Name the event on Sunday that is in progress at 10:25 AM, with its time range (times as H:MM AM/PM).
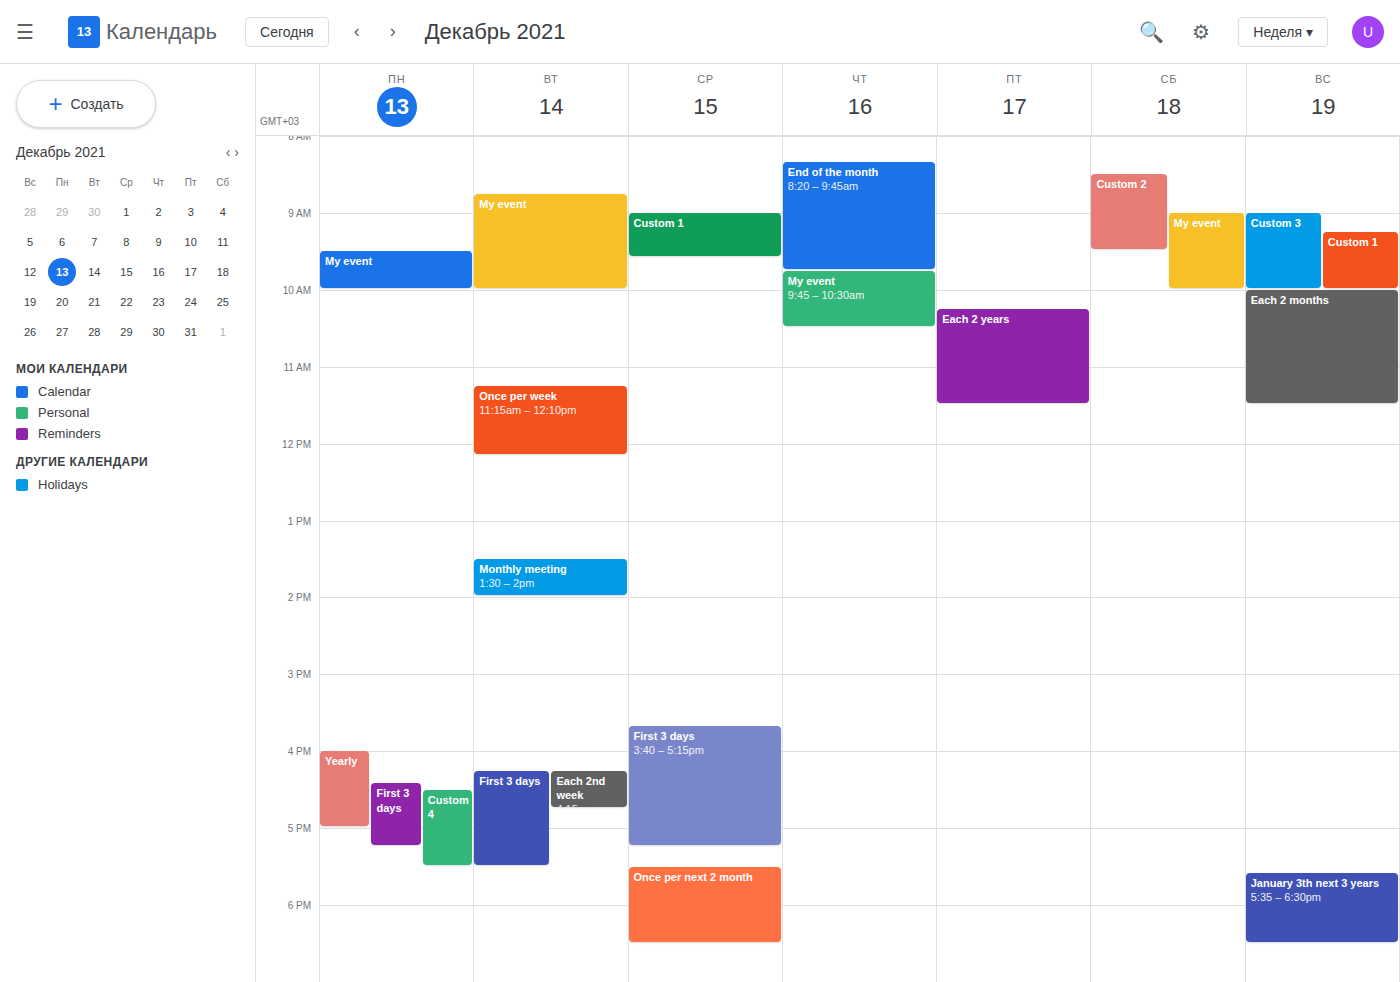
"Each 2 months", 10:00 AM to 11:30 AM